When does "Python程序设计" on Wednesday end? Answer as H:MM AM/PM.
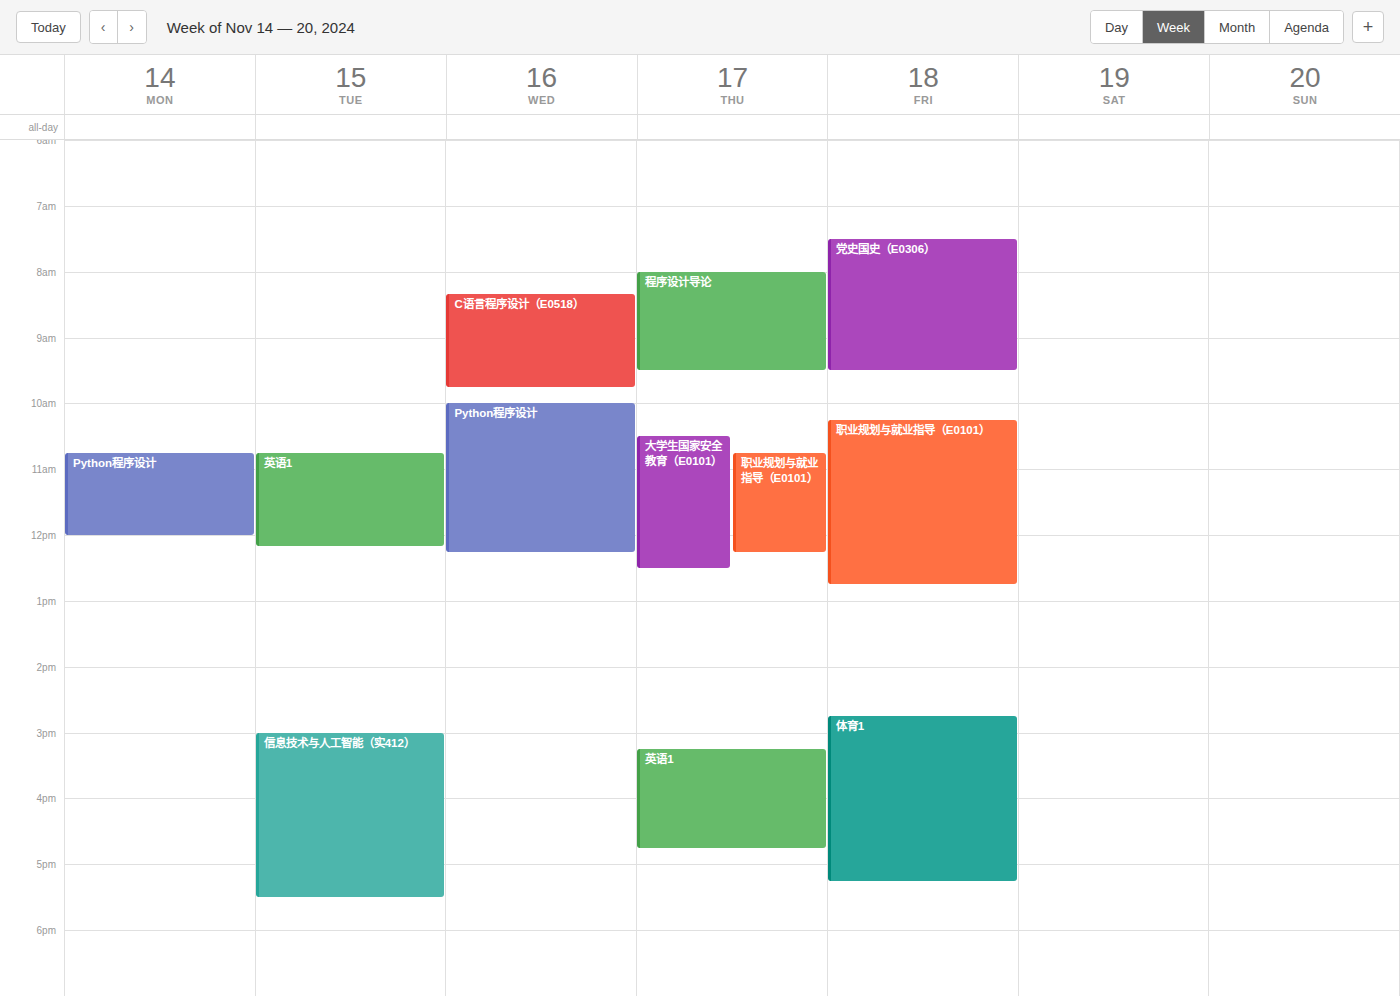
12:15 PM